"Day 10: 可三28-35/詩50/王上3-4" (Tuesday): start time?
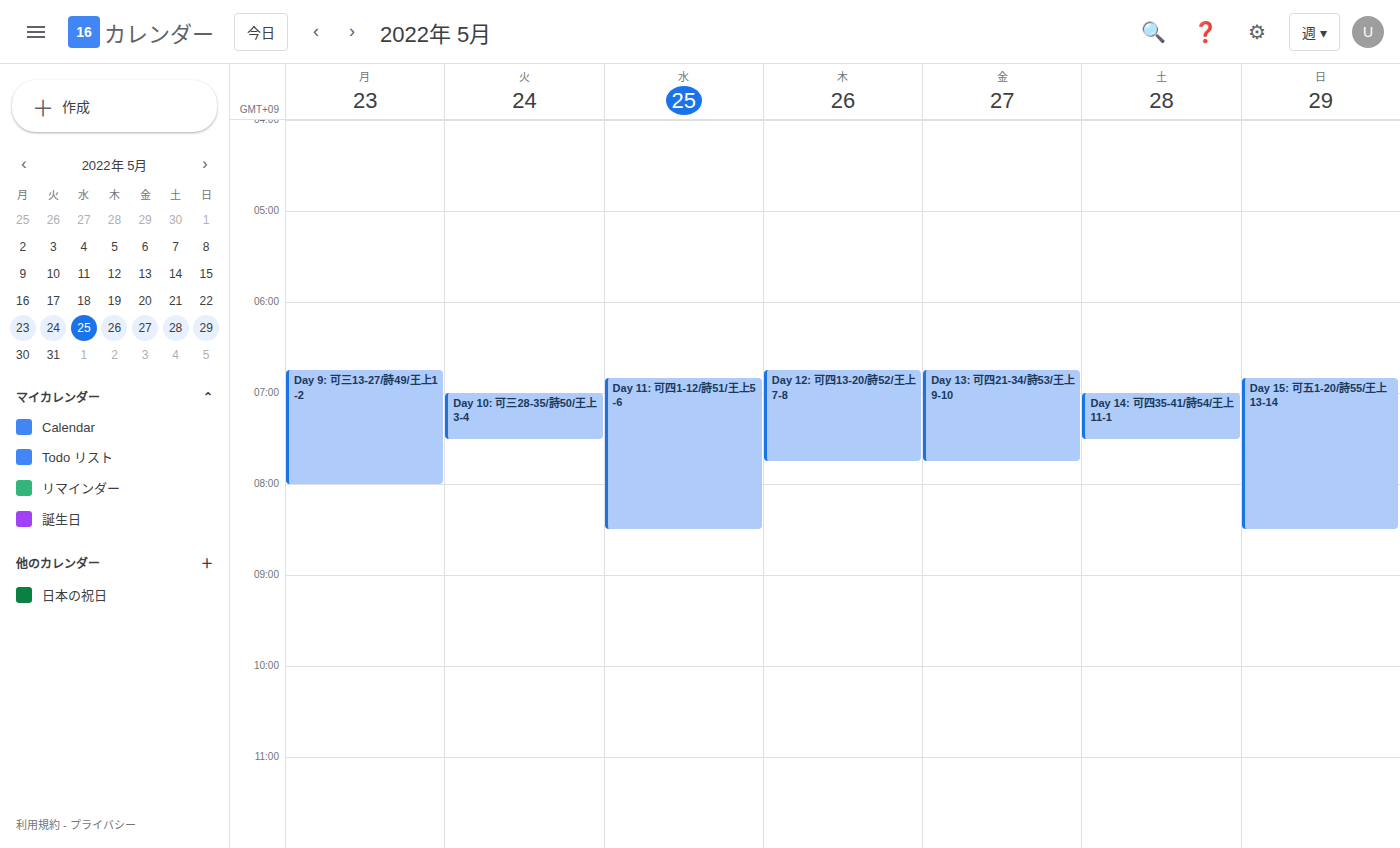
7:00 AM